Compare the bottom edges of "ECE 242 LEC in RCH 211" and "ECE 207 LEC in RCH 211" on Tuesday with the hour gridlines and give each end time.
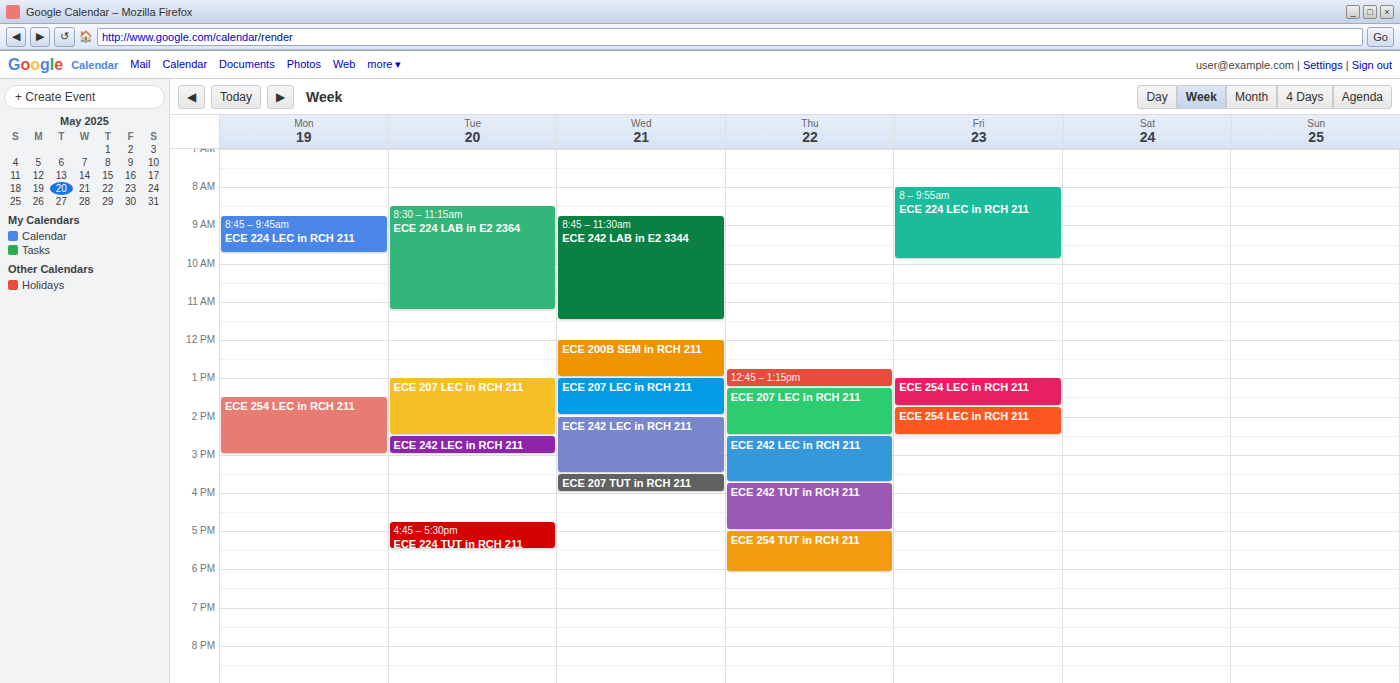
"ECE 242 LEC in RCH 211": 3:00 PM, exactly on the 3 PM line. "ECE 207 LEC in RCH 211": 2:30 PM, halfway between the 2 PM and 3 PM lines.